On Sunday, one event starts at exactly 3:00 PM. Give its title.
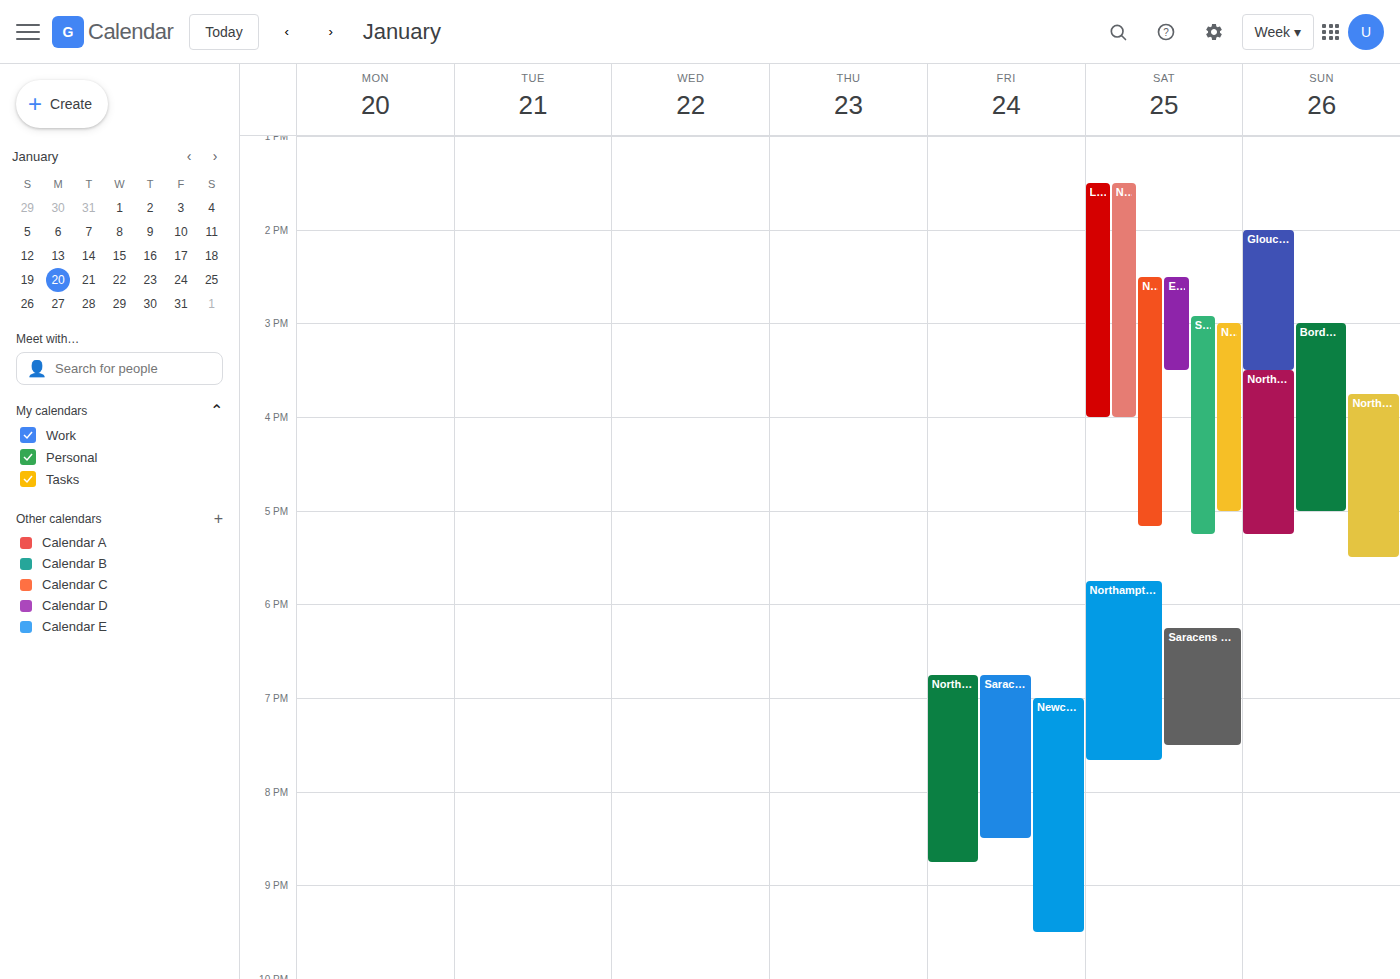
"Bordeaux-Begles vs Northam"